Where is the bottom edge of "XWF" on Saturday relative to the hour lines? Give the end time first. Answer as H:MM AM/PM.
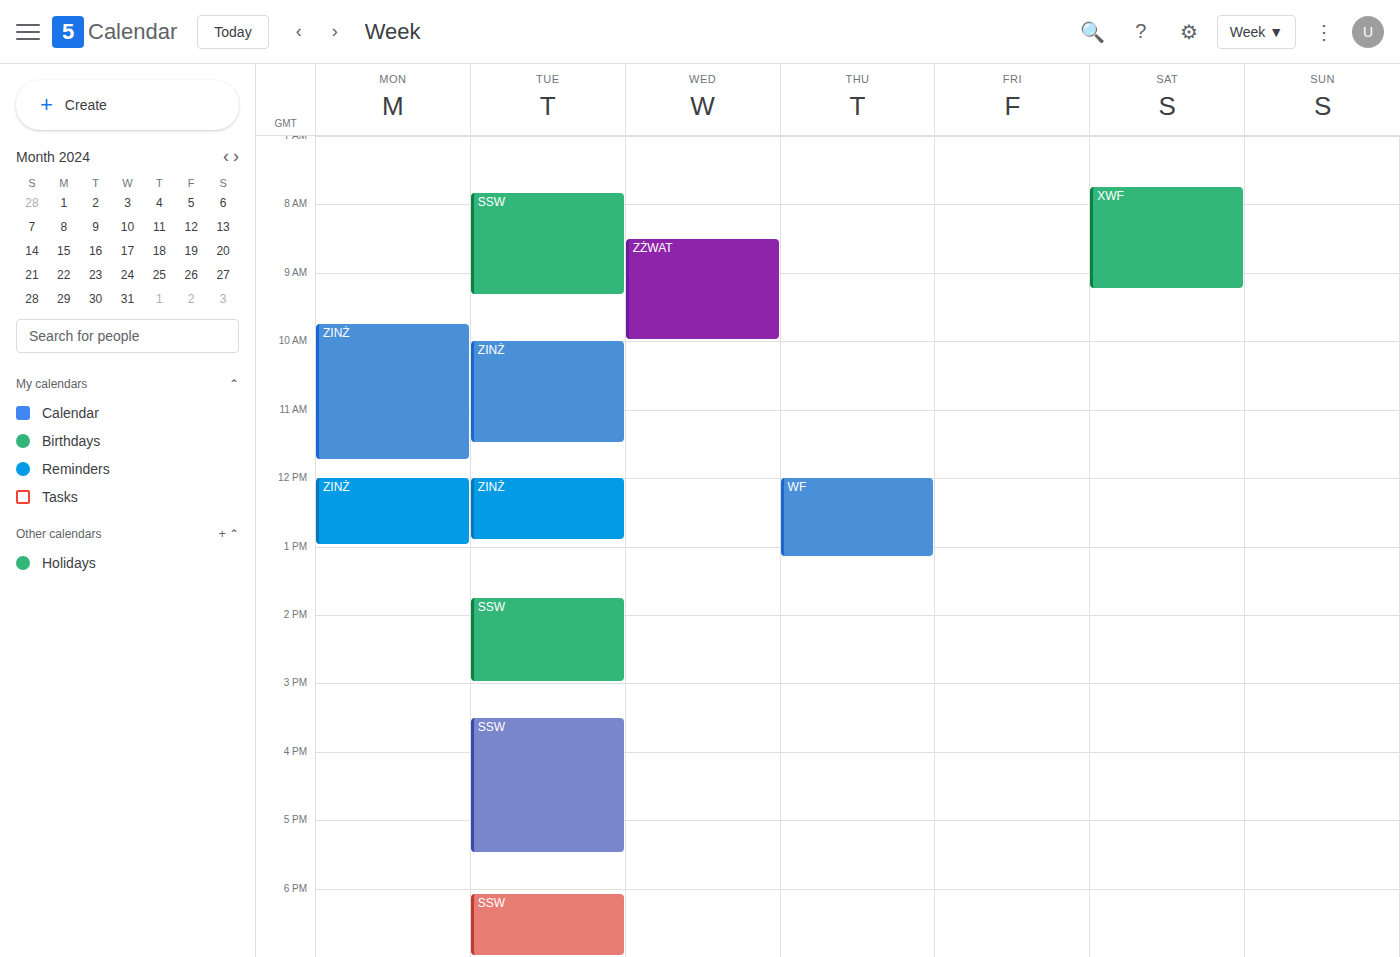
9:15 AM -- neither: a quarter of the way from the 9 AM line to the 10 AM line.